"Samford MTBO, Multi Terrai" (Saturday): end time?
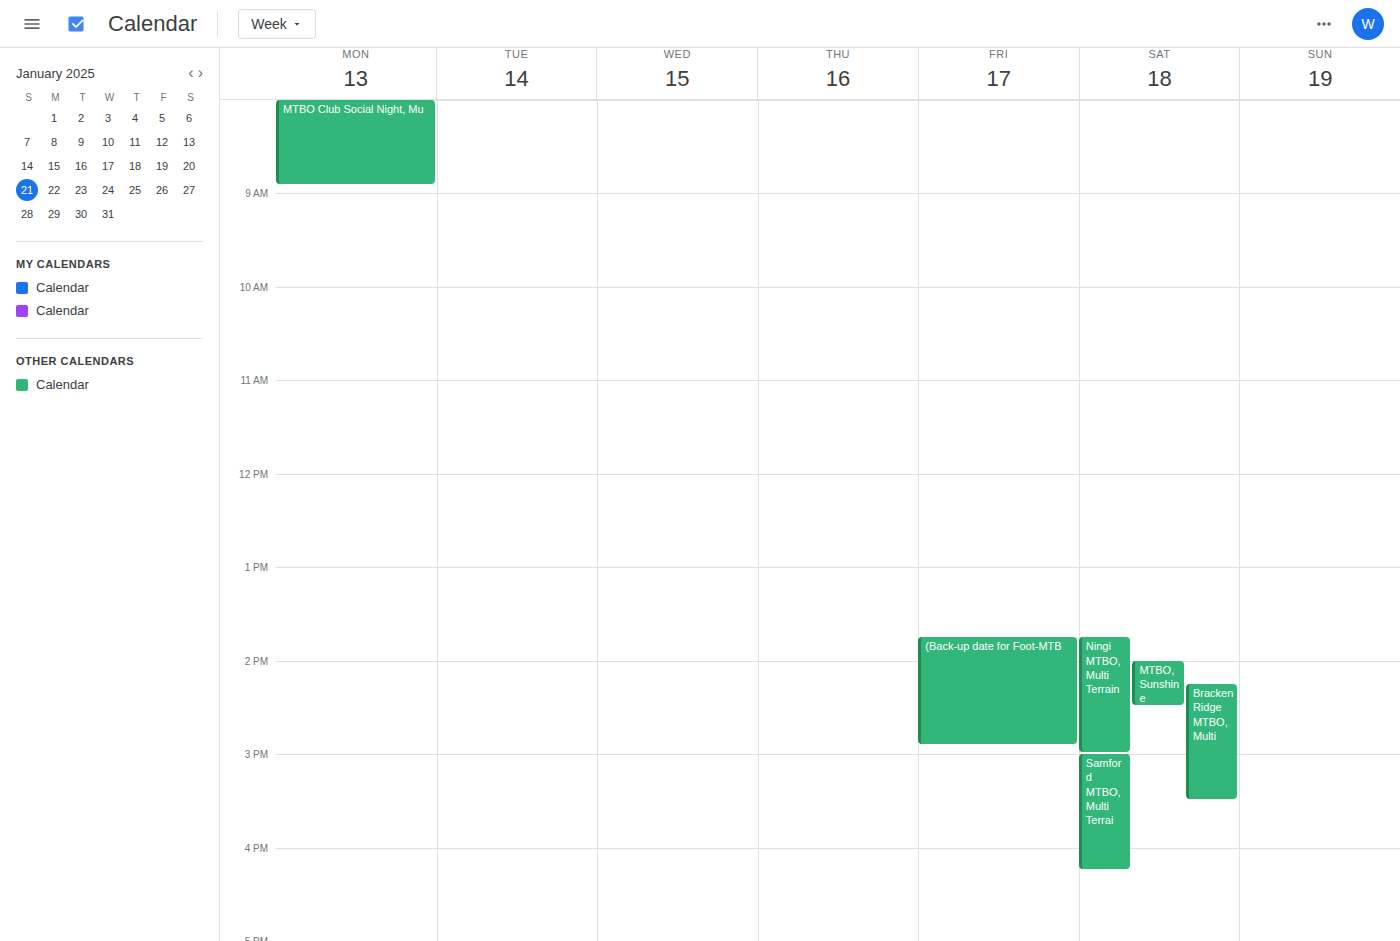
4:15 PM